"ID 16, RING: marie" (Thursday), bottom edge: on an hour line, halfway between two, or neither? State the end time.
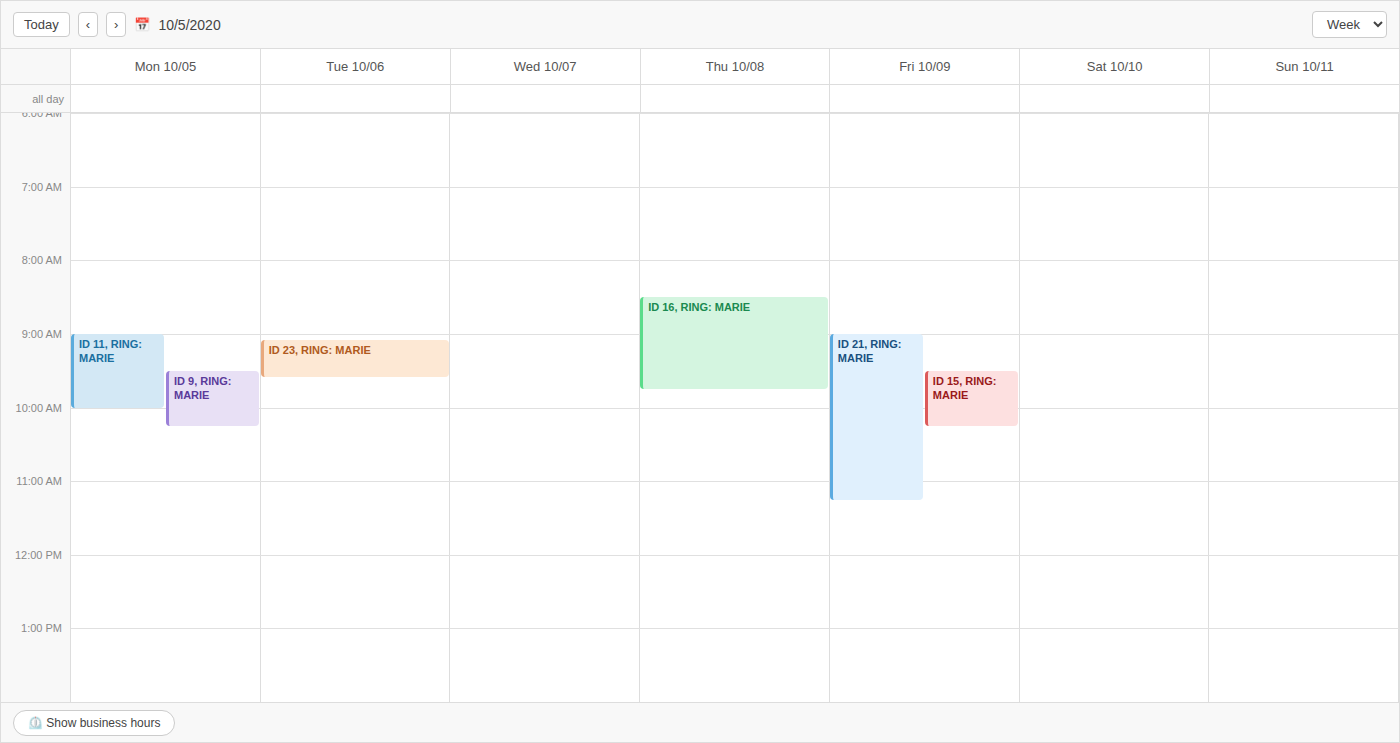
9:45 AM -- neither: three quarters of the way from the 9 AM line to the 10 AM line.